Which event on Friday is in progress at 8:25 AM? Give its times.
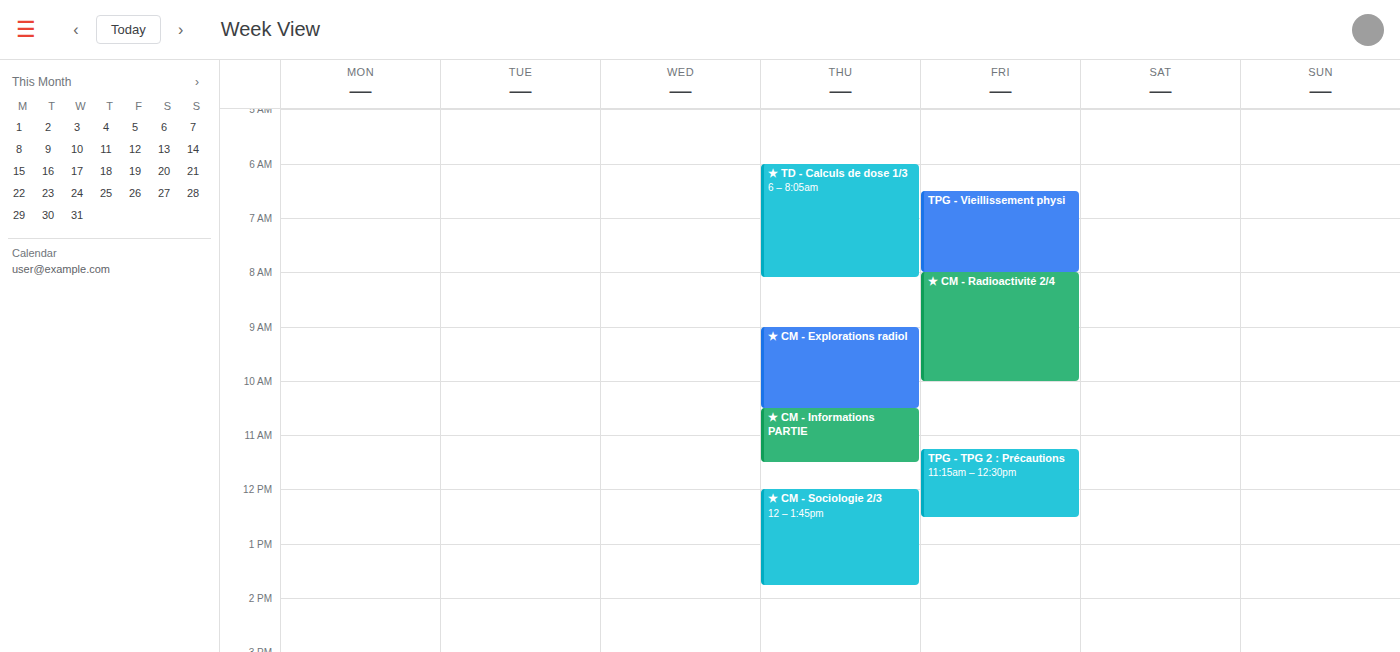
"★ CM - Radioactivité 2/4", 8:00 AM to 10:00 AM